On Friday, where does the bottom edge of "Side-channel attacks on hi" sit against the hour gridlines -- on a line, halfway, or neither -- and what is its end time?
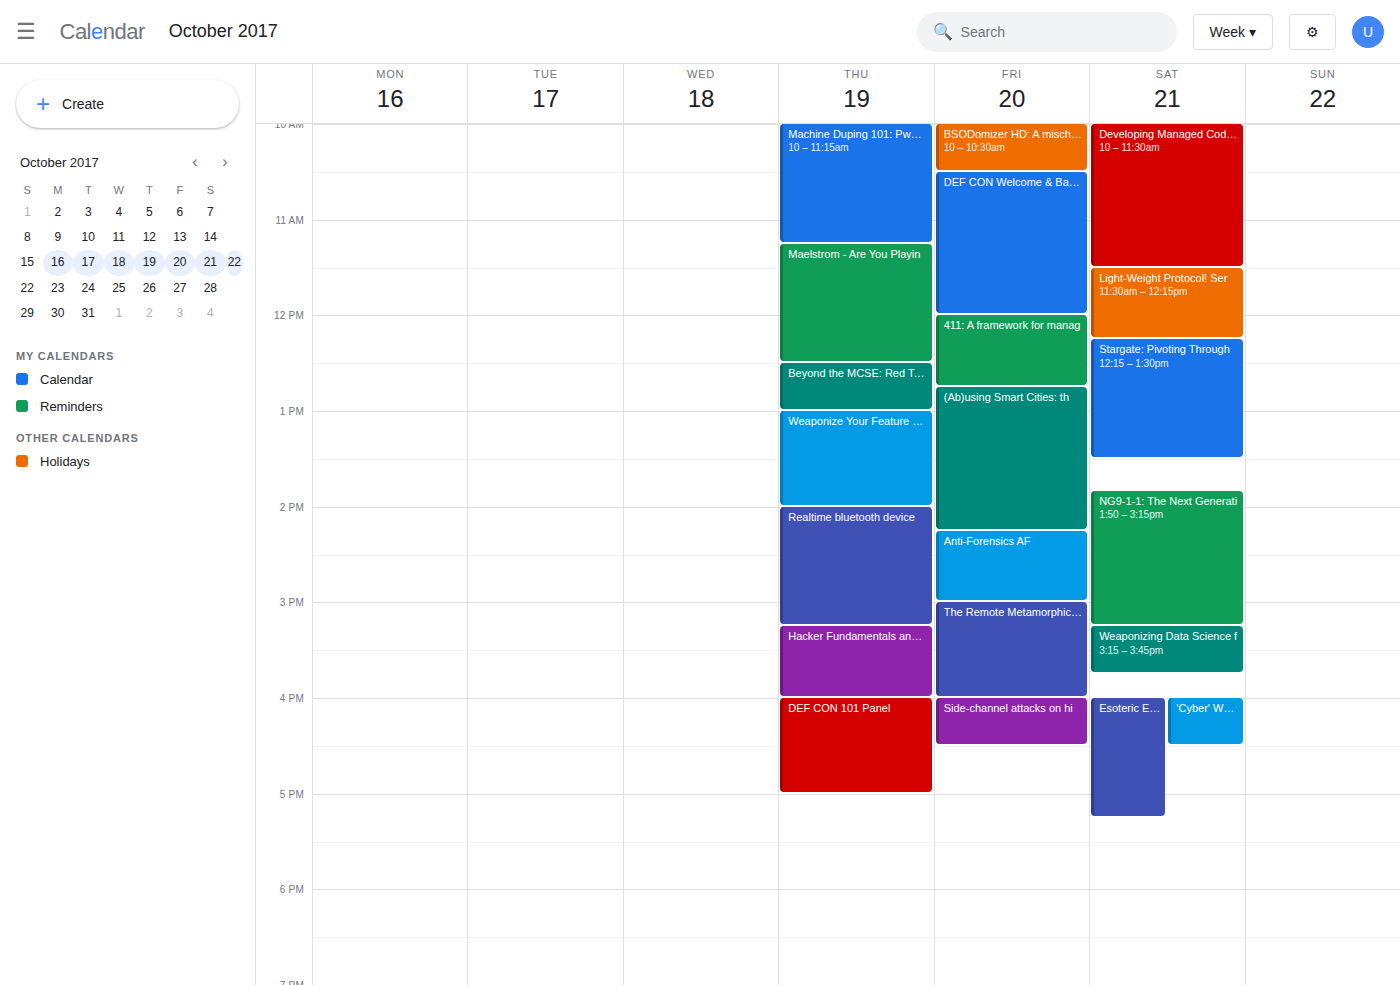
16:30 -- halfway between the 16:00 and 17:00 lines.